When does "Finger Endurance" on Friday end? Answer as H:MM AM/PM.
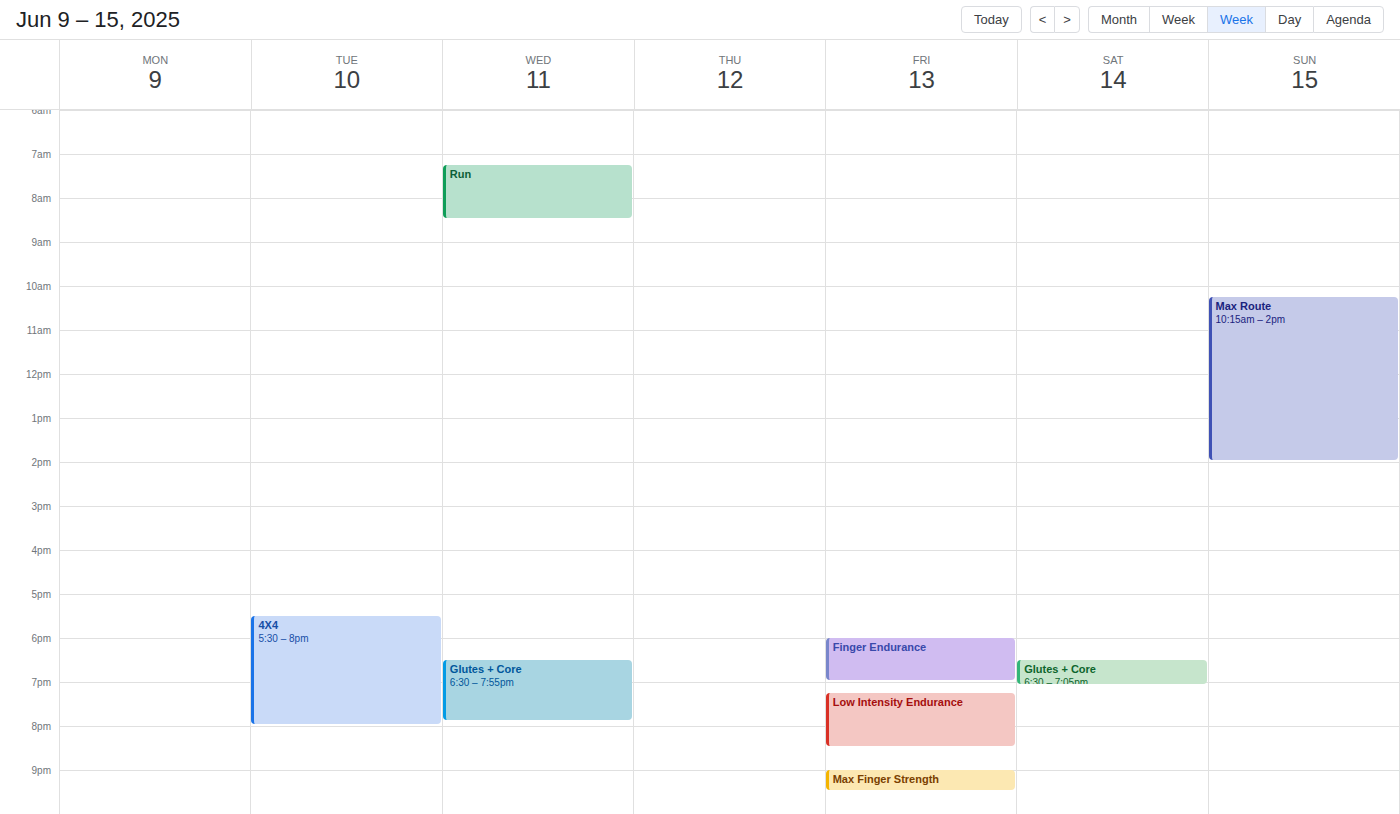
7:00 PM